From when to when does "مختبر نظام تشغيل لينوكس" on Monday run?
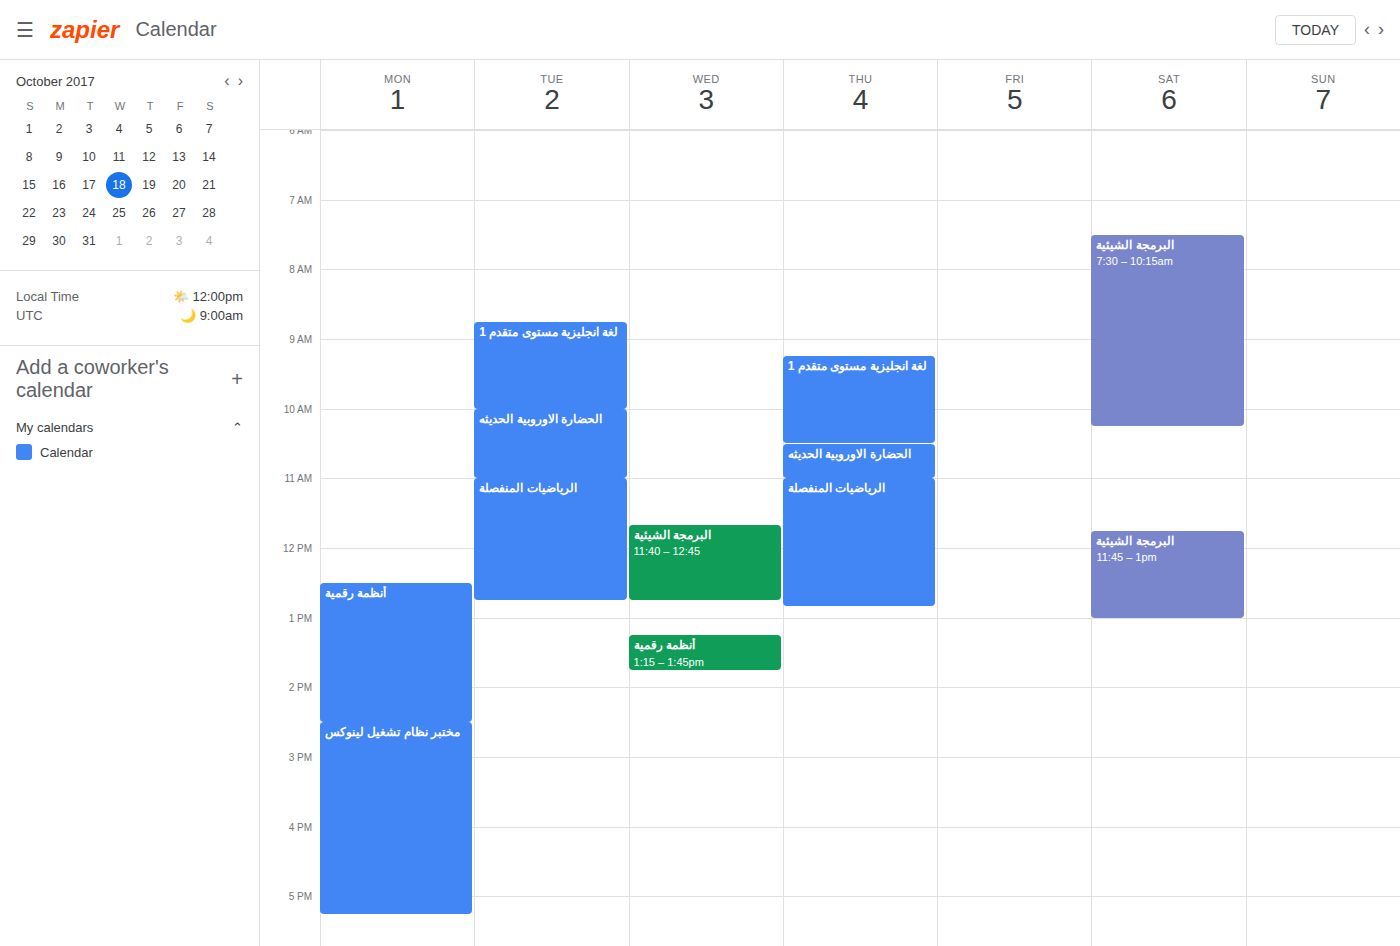
2:30 PM to 5:15 PM